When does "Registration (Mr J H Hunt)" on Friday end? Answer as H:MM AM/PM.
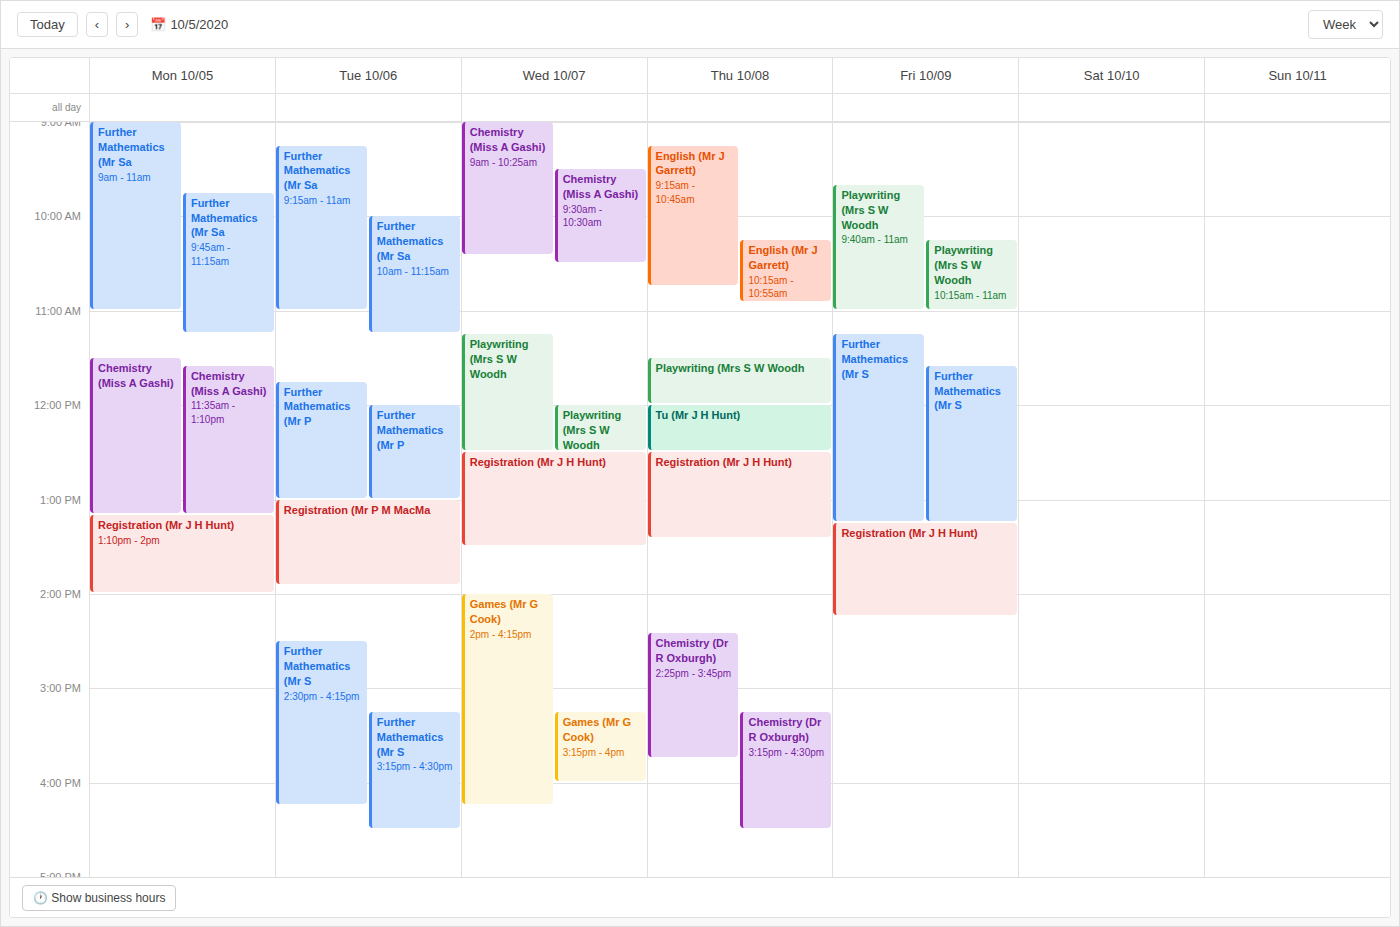
2:15 PM